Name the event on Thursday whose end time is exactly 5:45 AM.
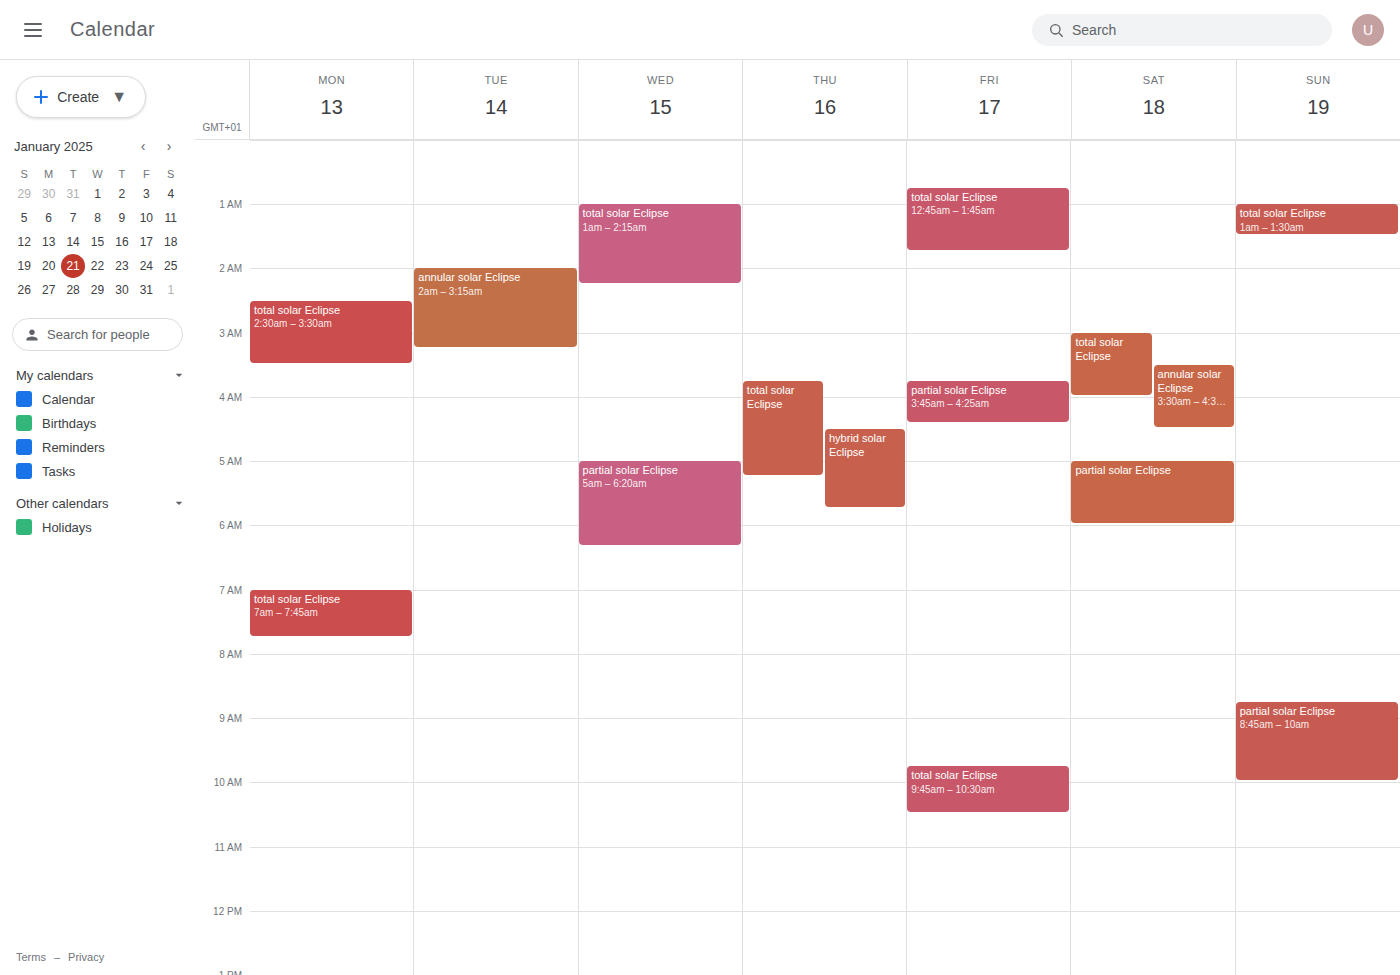
"hybrid solar Eclipse"